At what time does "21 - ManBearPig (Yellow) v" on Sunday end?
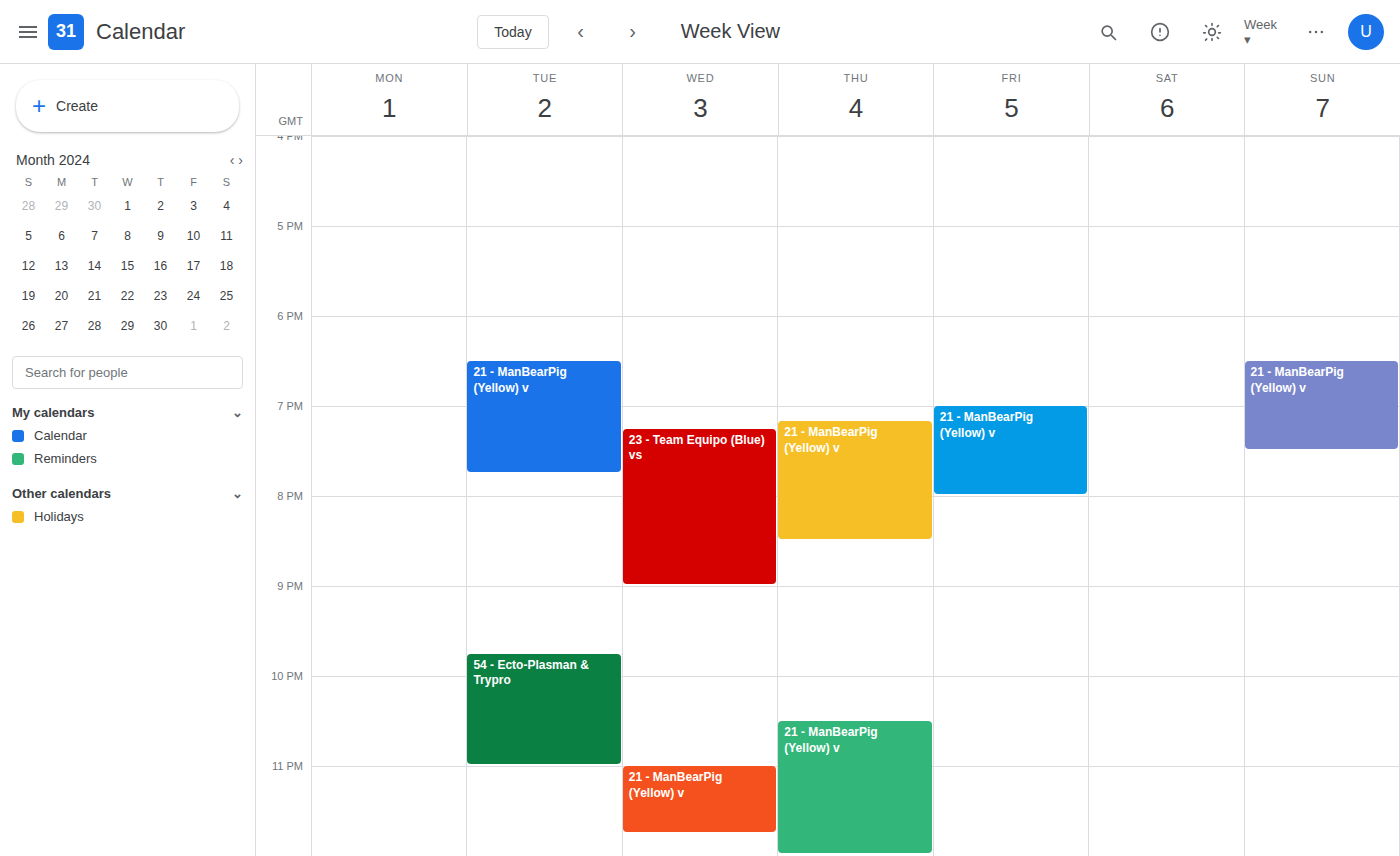
7:30 PM